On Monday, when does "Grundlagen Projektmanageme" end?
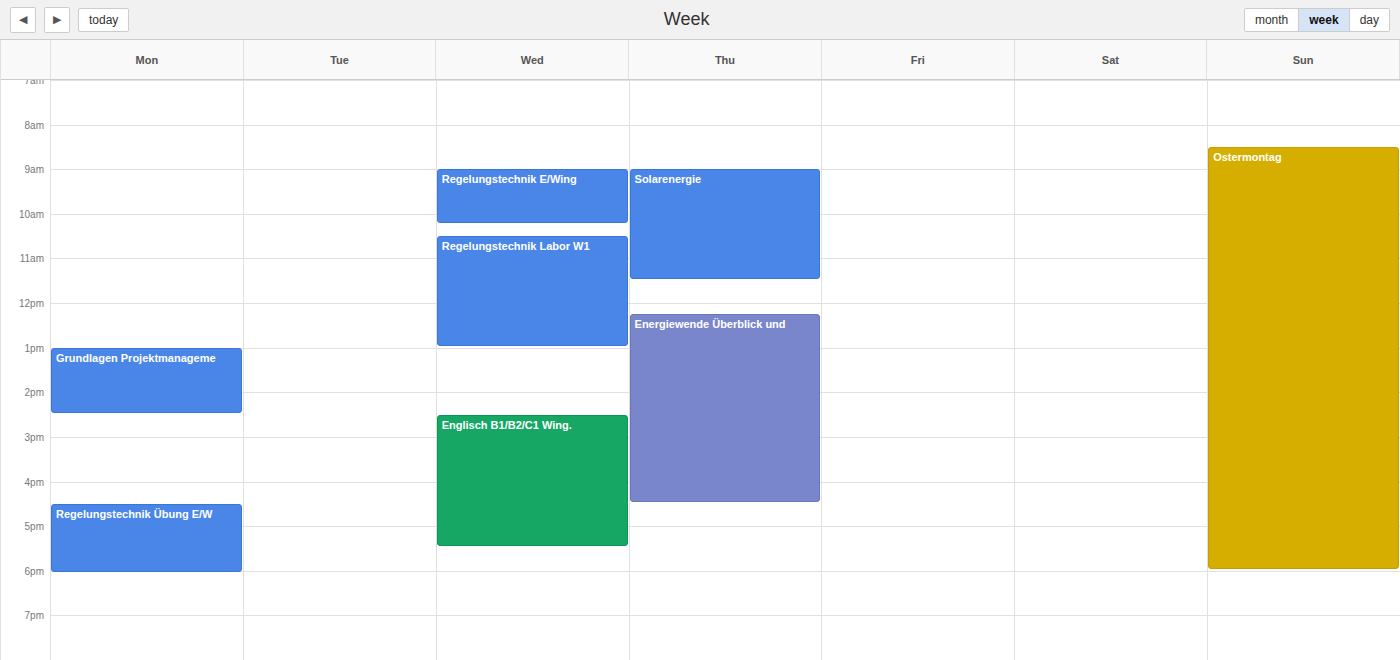
2:30 PM